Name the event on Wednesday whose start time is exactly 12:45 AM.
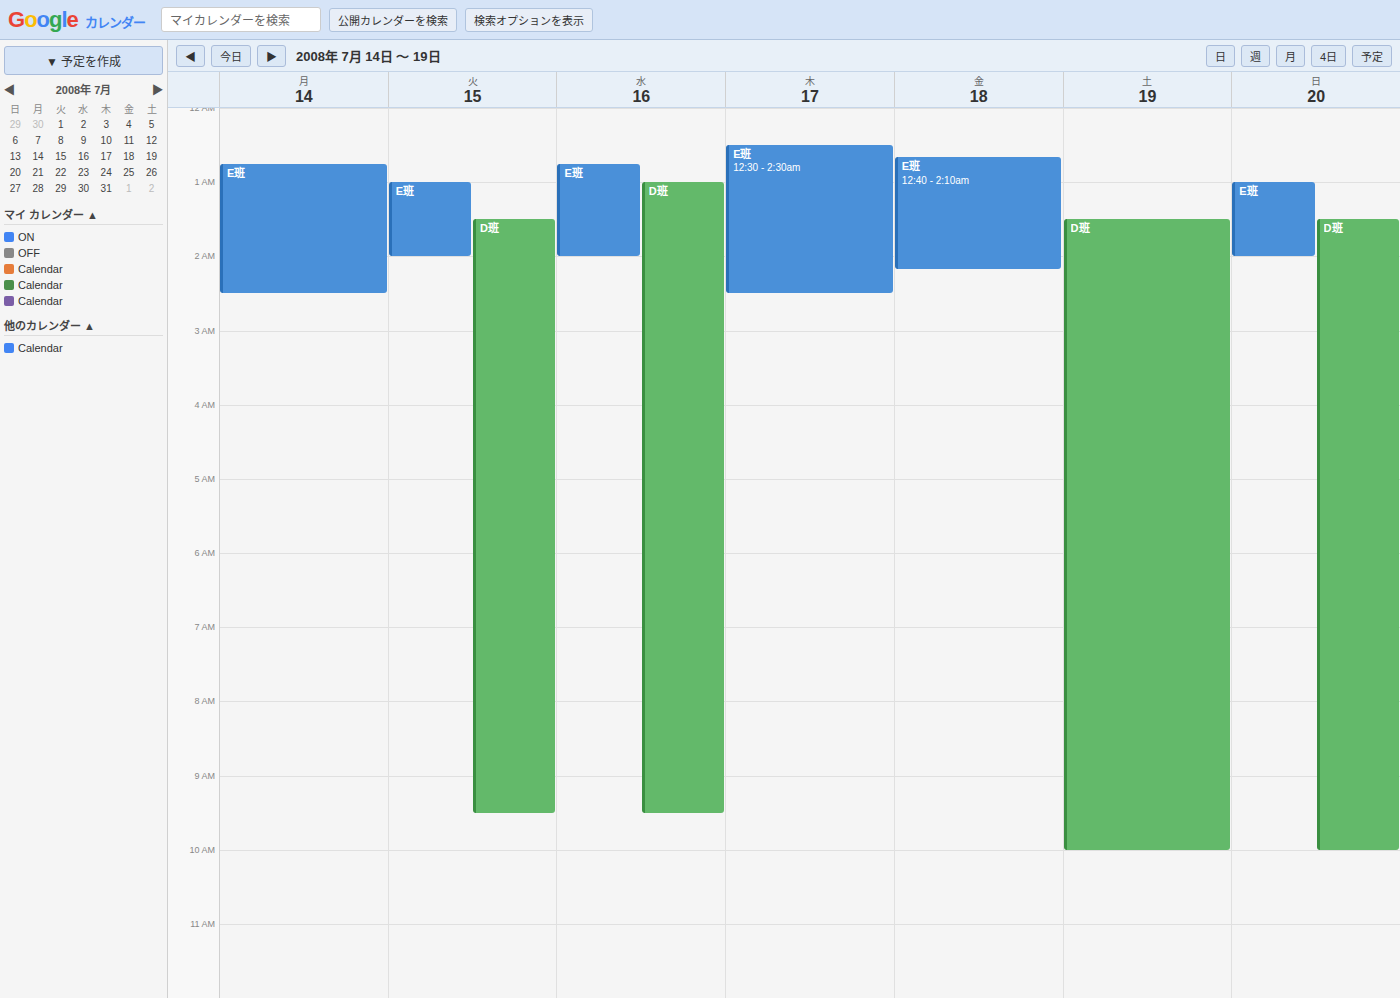
"E班"